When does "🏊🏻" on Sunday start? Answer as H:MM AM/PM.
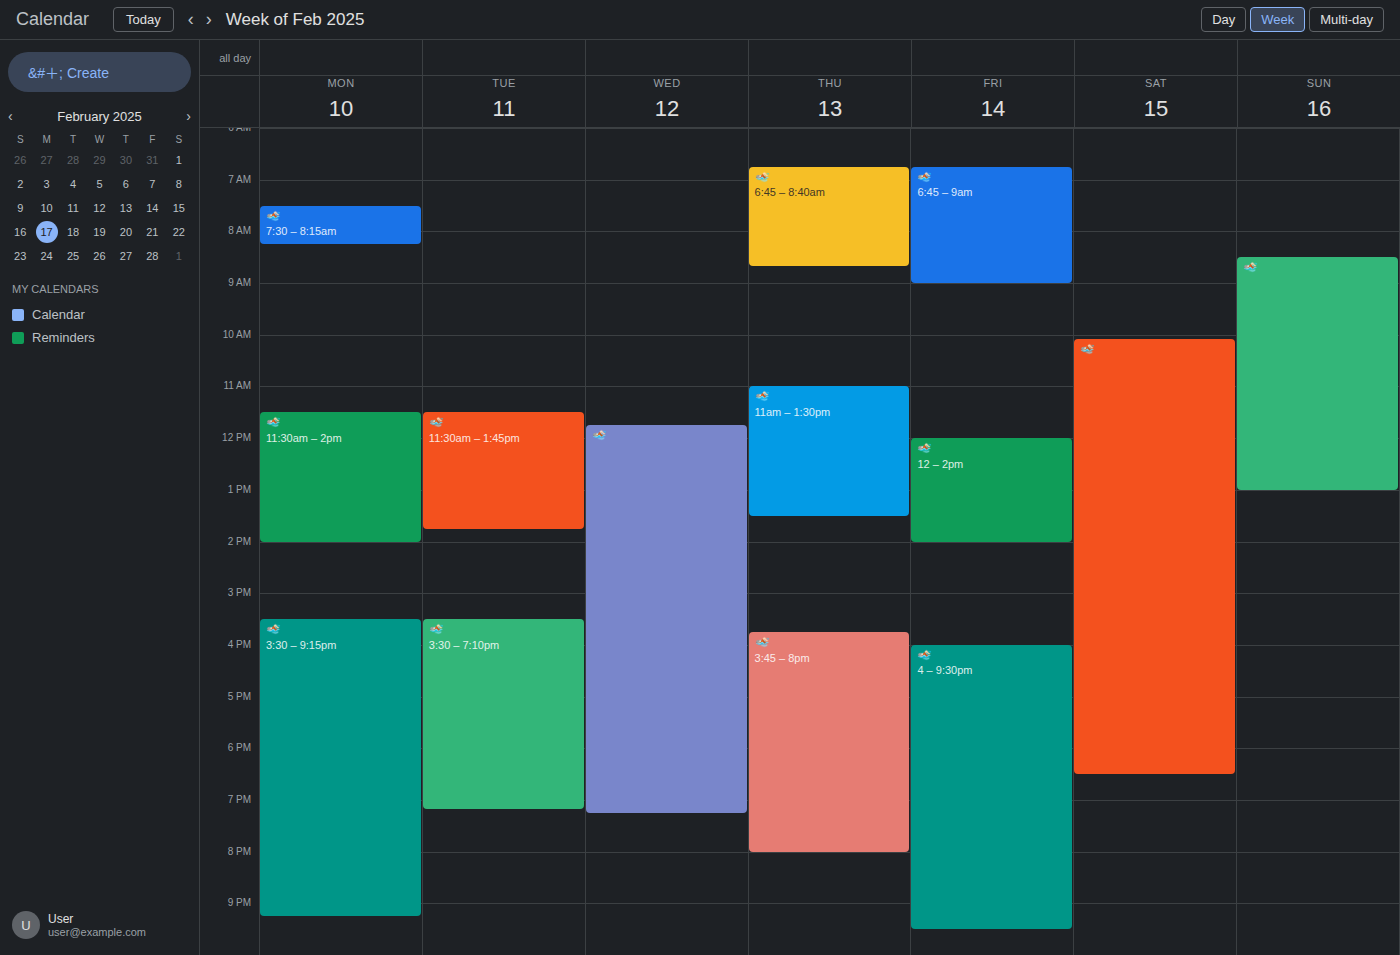
8:30 AM